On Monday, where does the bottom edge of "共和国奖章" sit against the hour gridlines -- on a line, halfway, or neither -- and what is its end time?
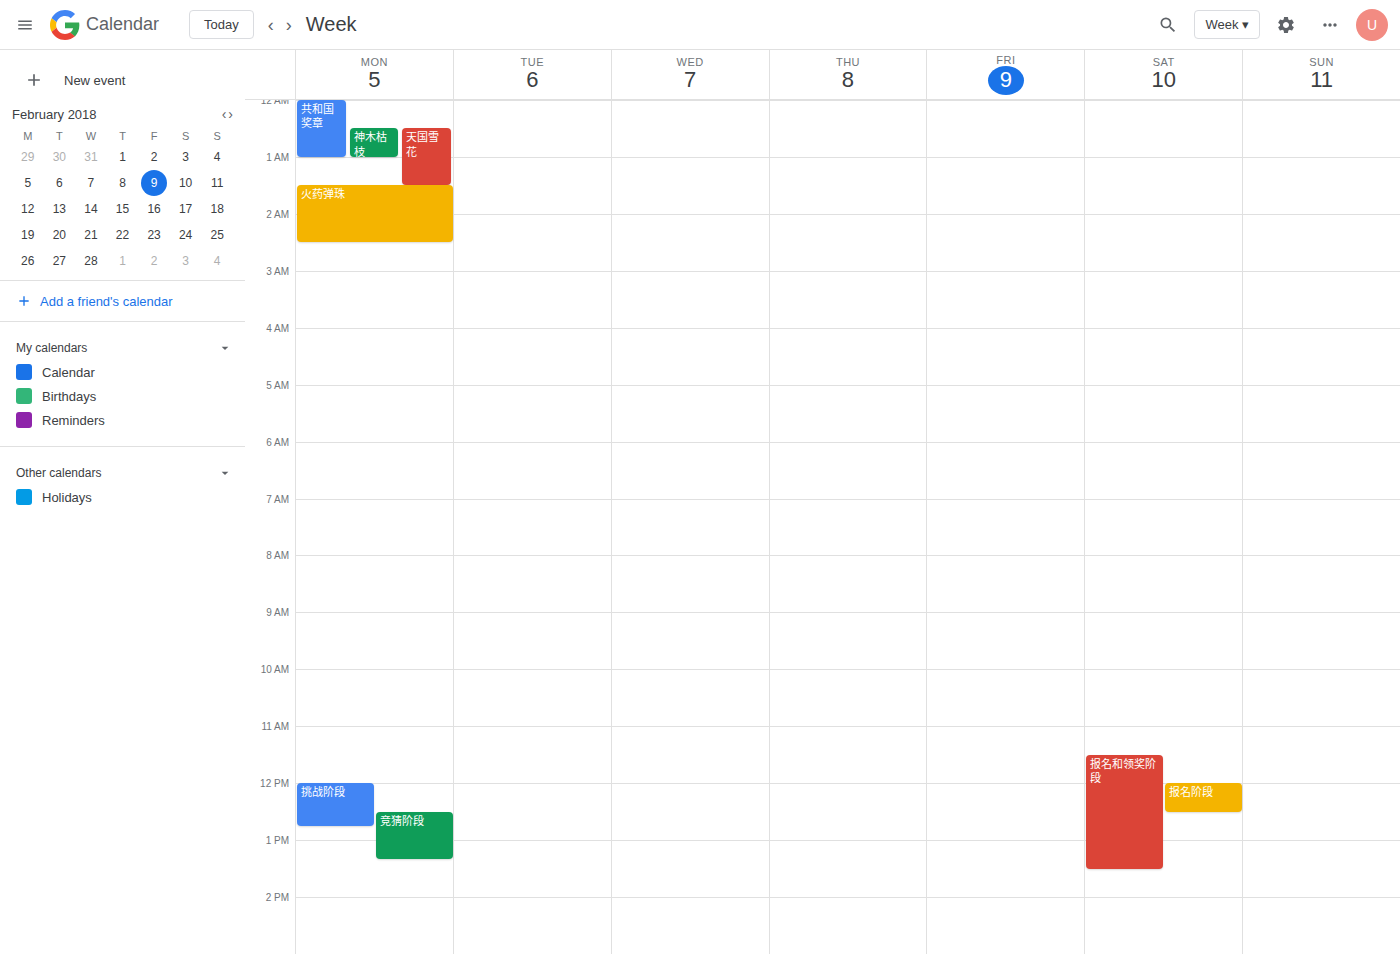
1:00 AM -- exactly on the 1 AM line.